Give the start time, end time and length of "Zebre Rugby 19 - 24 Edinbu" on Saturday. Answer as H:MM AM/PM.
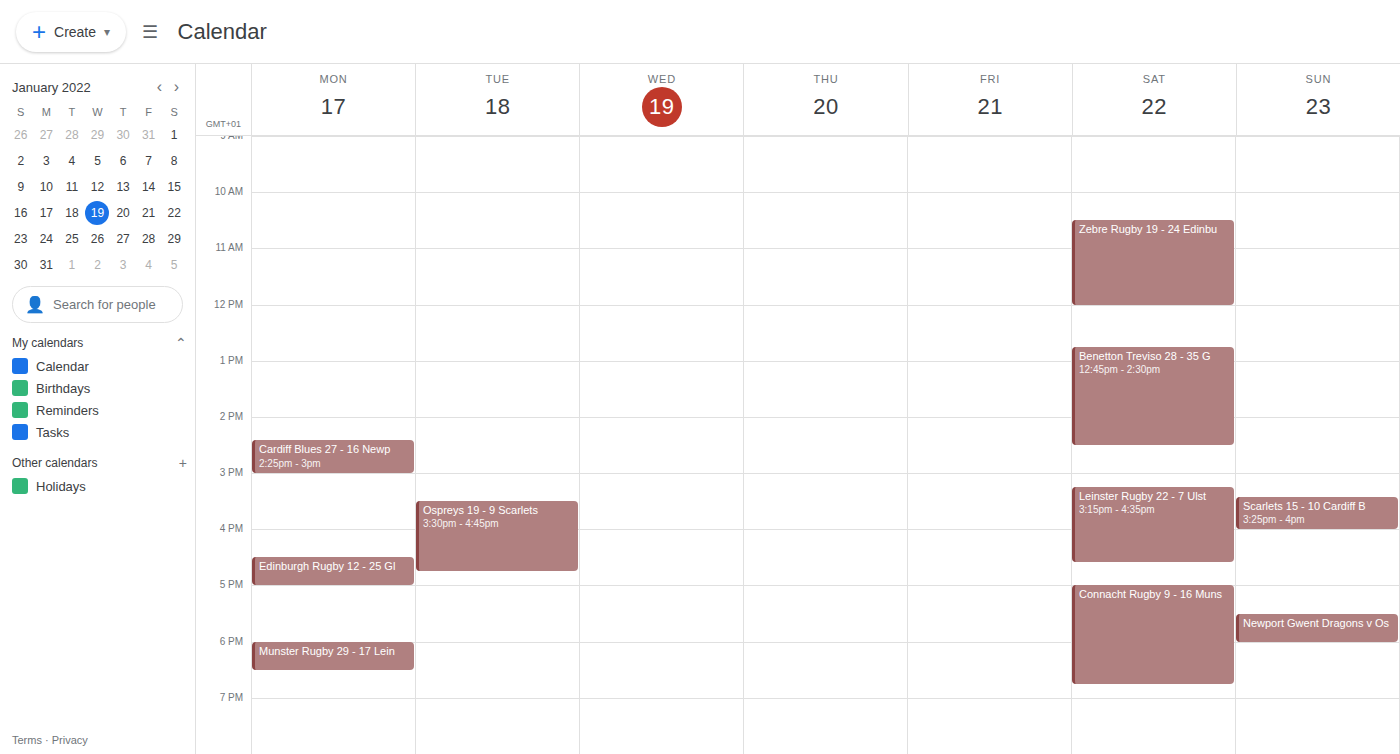
10:30 AM to 12:00 PM, 1 hour 30 minutes